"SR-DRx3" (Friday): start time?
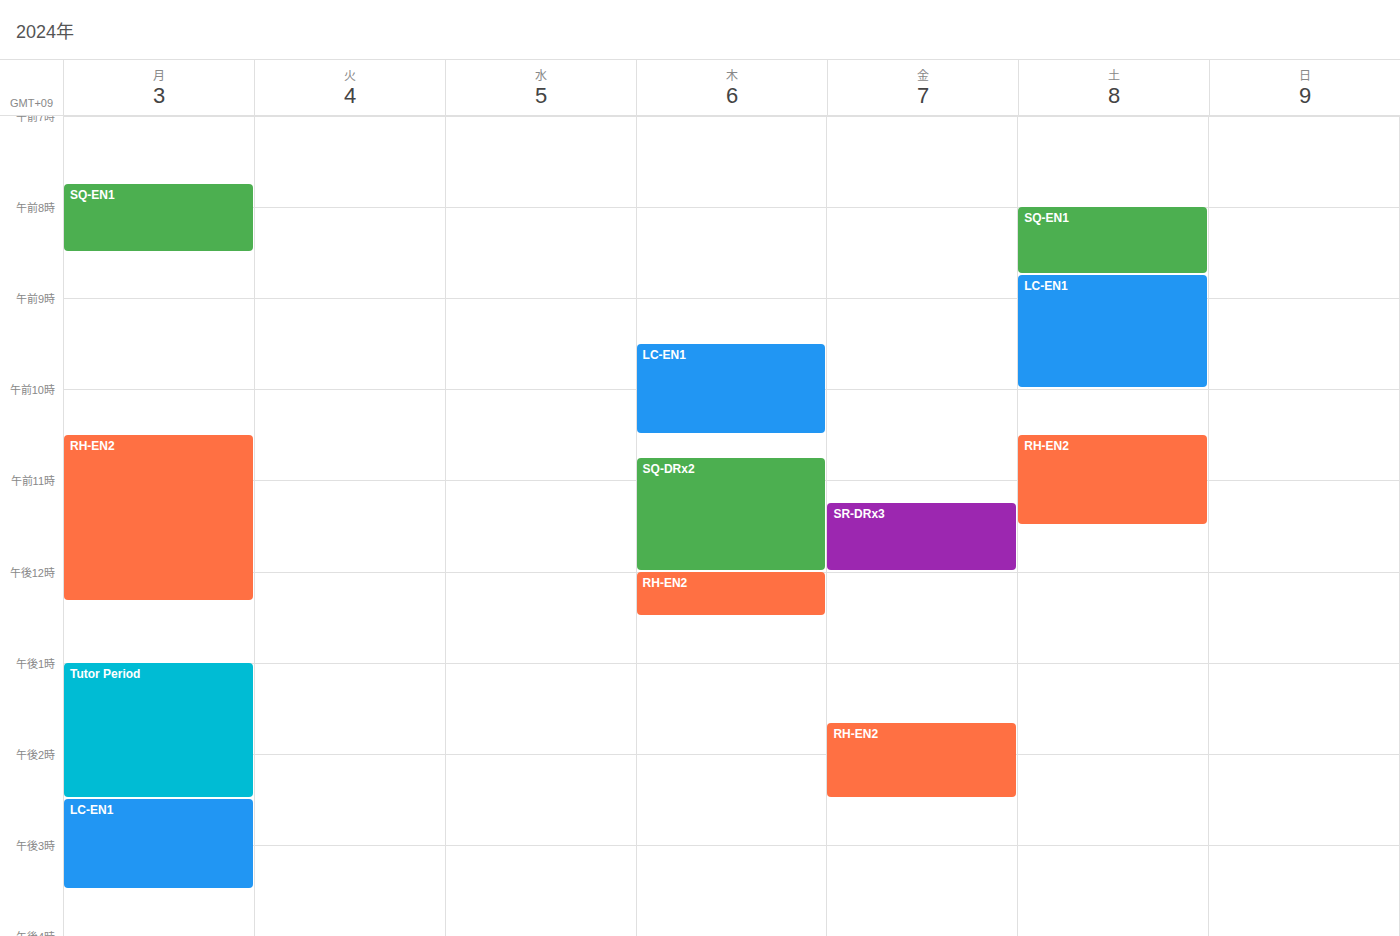
11:15